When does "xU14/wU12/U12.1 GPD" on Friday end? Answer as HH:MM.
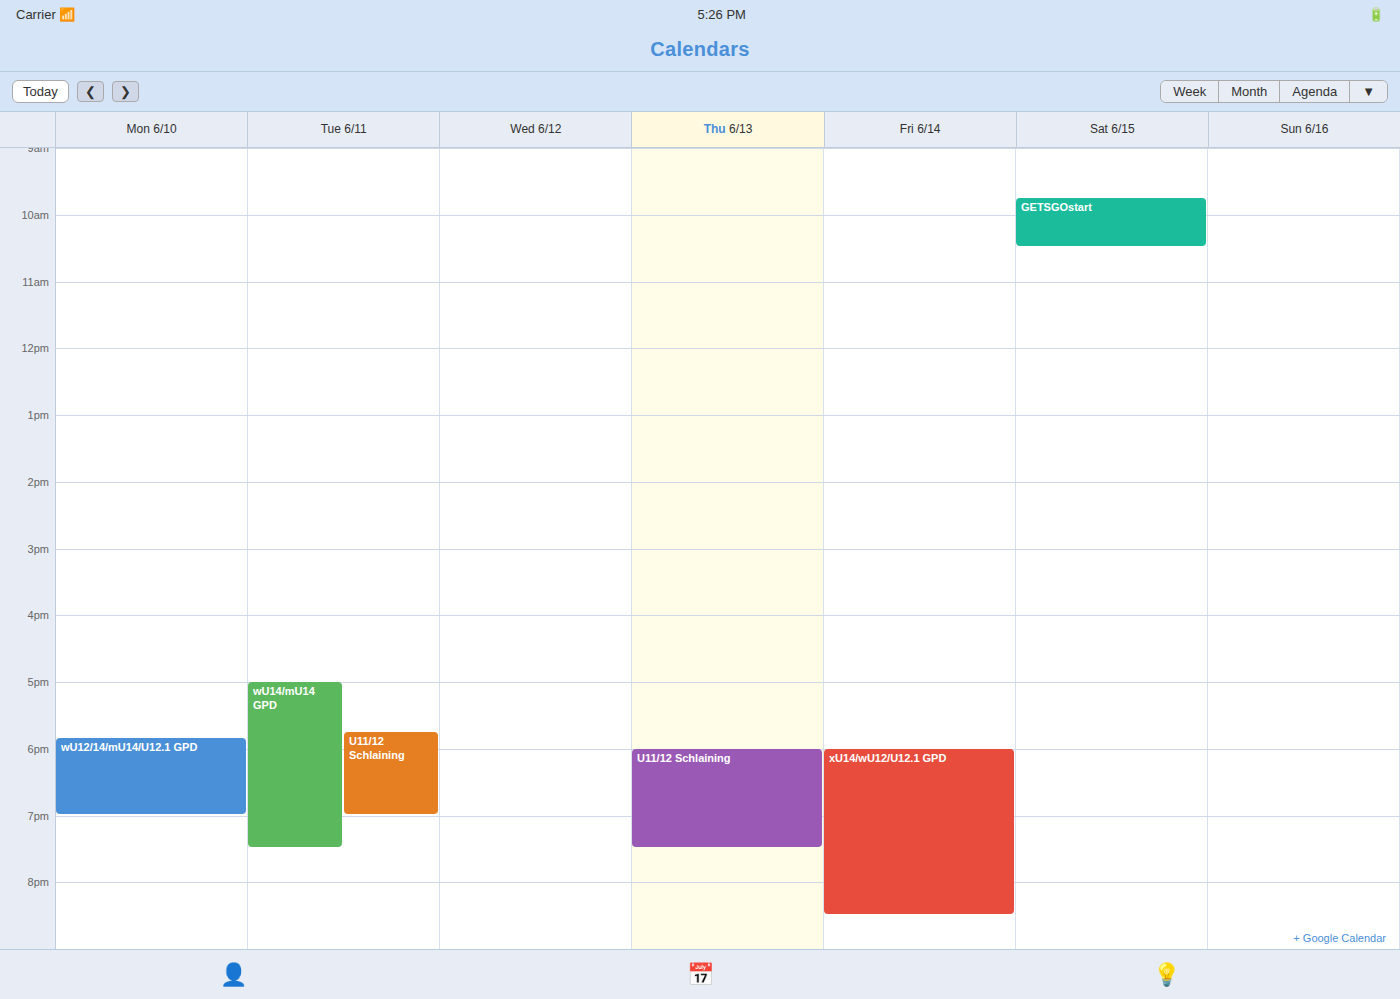
20:30